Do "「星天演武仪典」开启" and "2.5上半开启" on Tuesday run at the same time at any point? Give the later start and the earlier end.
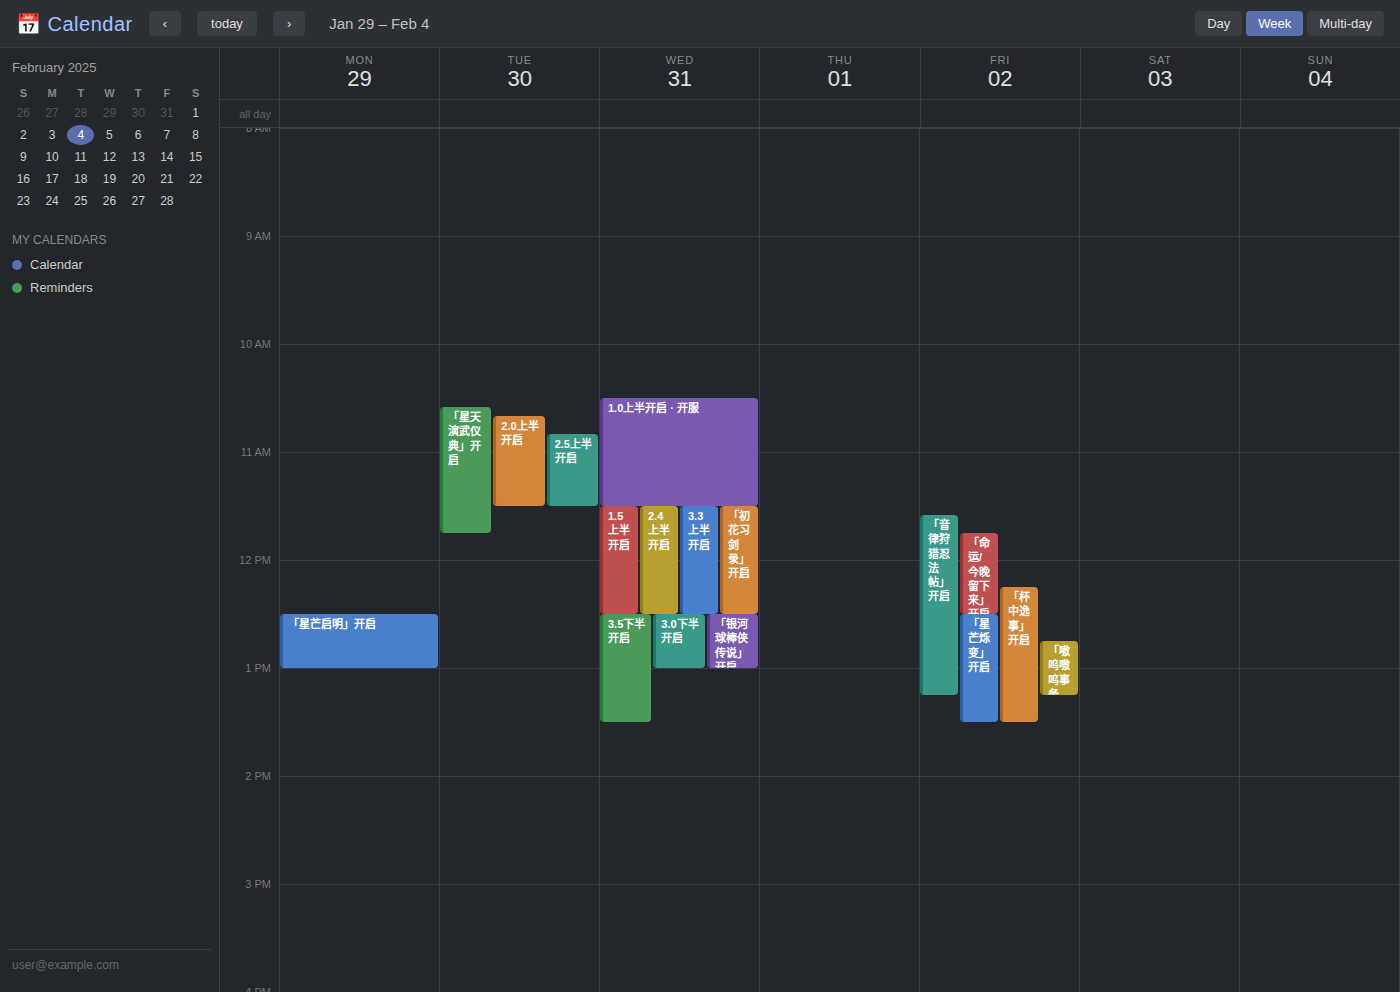
"2.5上半开启" runs 10:50 to 11:30, inside "「星天演武仪典」开启" -- they overlap.